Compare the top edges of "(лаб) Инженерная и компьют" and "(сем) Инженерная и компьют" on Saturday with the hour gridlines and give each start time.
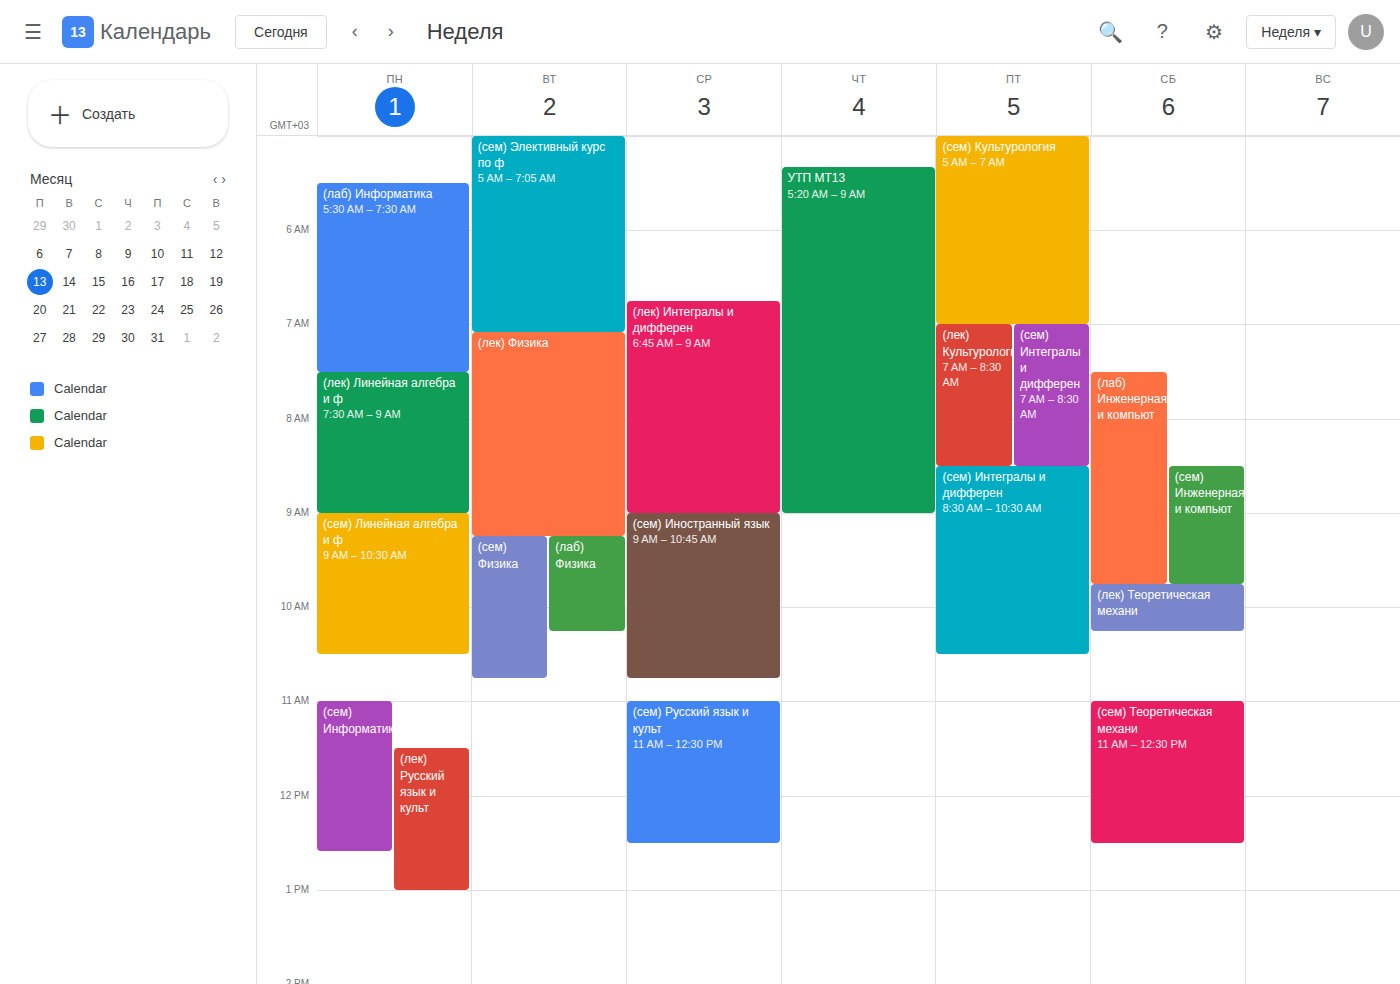
"(лаб) Инженерная и компьют": 7:30 AM, halfway between the 7 AM and 8 AM lines. "(сем) Инженерная и компьют": 8:30 AM, halfway between the 8 AM and 9 AM lines.